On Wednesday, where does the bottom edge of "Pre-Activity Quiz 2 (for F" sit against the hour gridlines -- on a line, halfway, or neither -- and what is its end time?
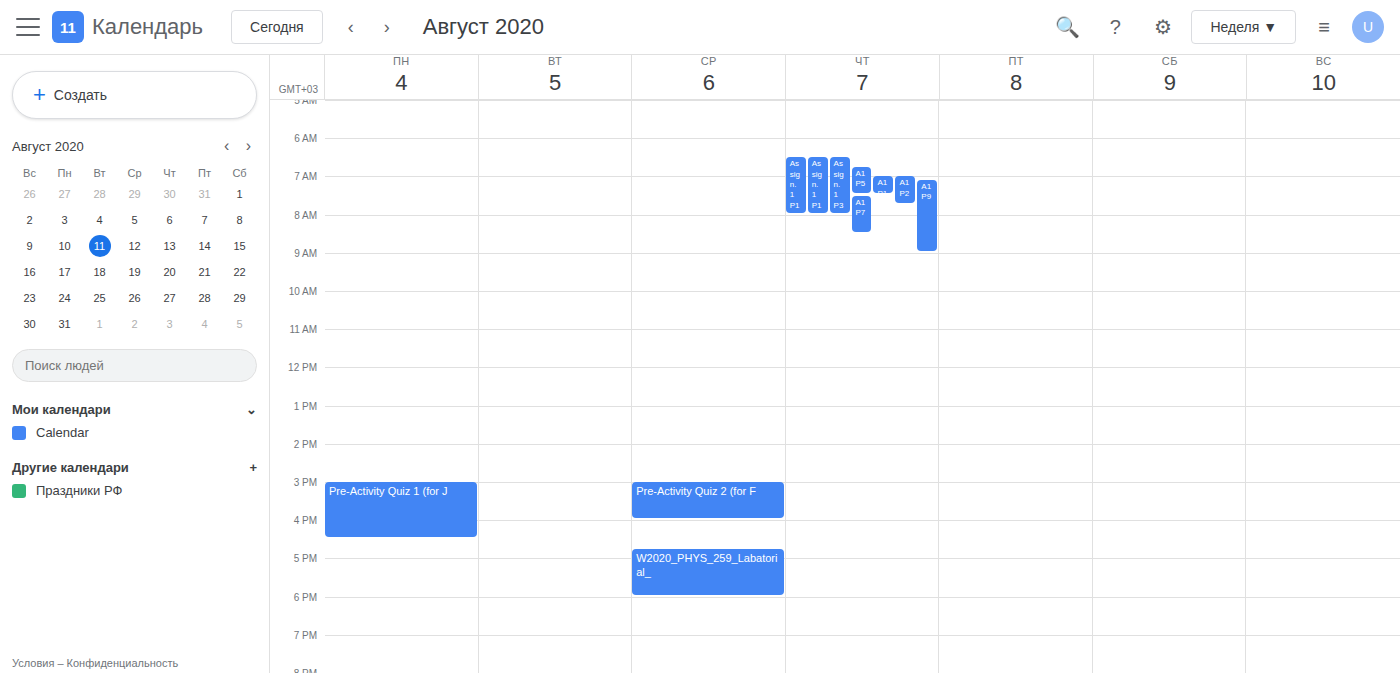
4:00 PM -- exactly on the 4 PM line.